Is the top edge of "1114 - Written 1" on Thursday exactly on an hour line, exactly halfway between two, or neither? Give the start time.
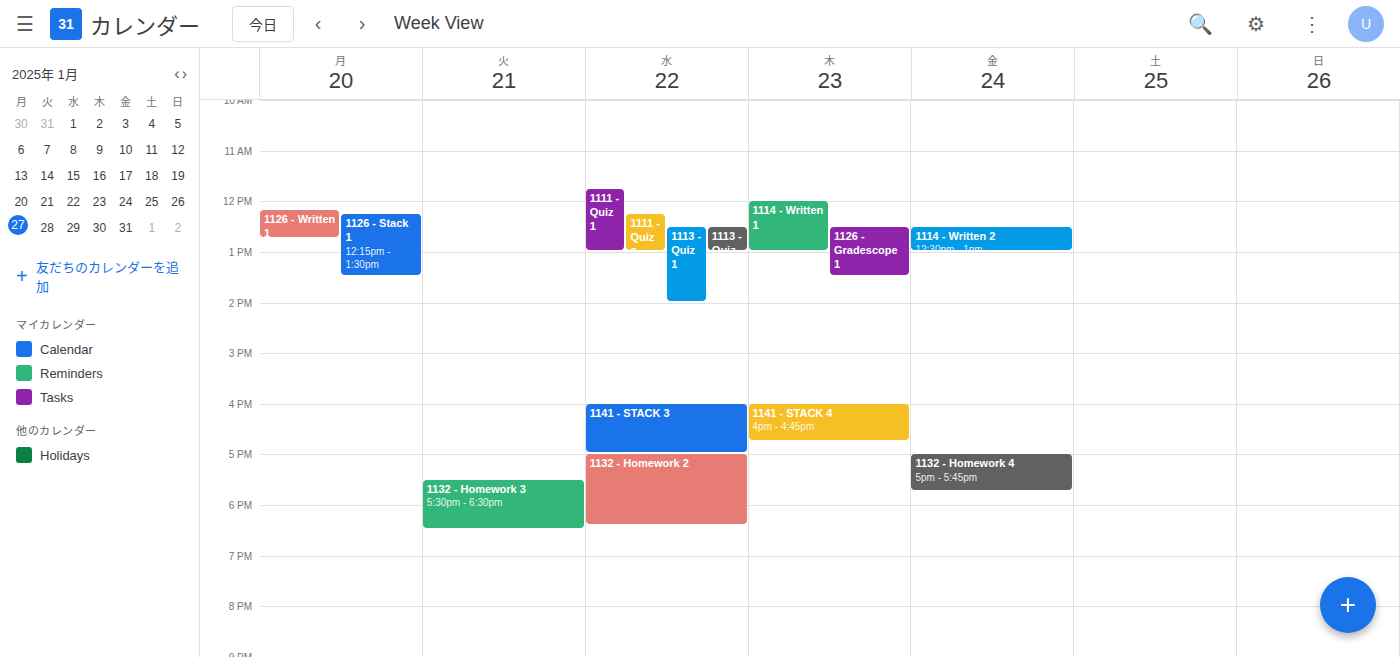
12:00 PM -- exactly on the 12 PM line.